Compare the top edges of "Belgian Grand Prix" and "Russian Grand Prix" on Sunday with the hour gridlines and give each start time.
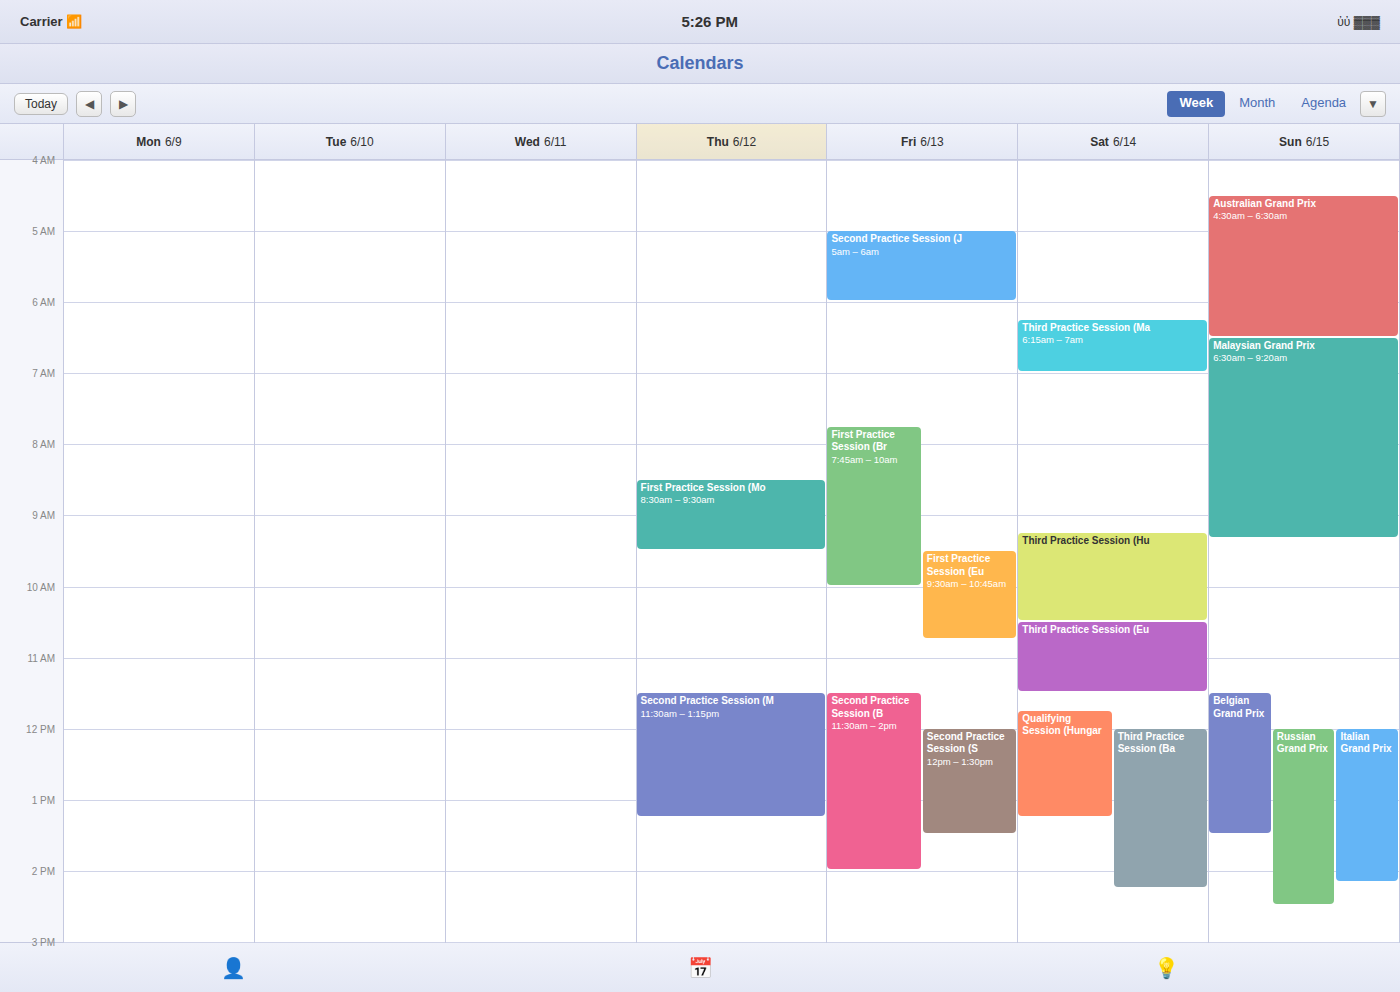
"Belgian Grand Prix": 11:30 AM, halfway between the 11 AM and 12 PM lines. "Russian Grand Prix": 12:00 PM, exactly on the 12 PM line.